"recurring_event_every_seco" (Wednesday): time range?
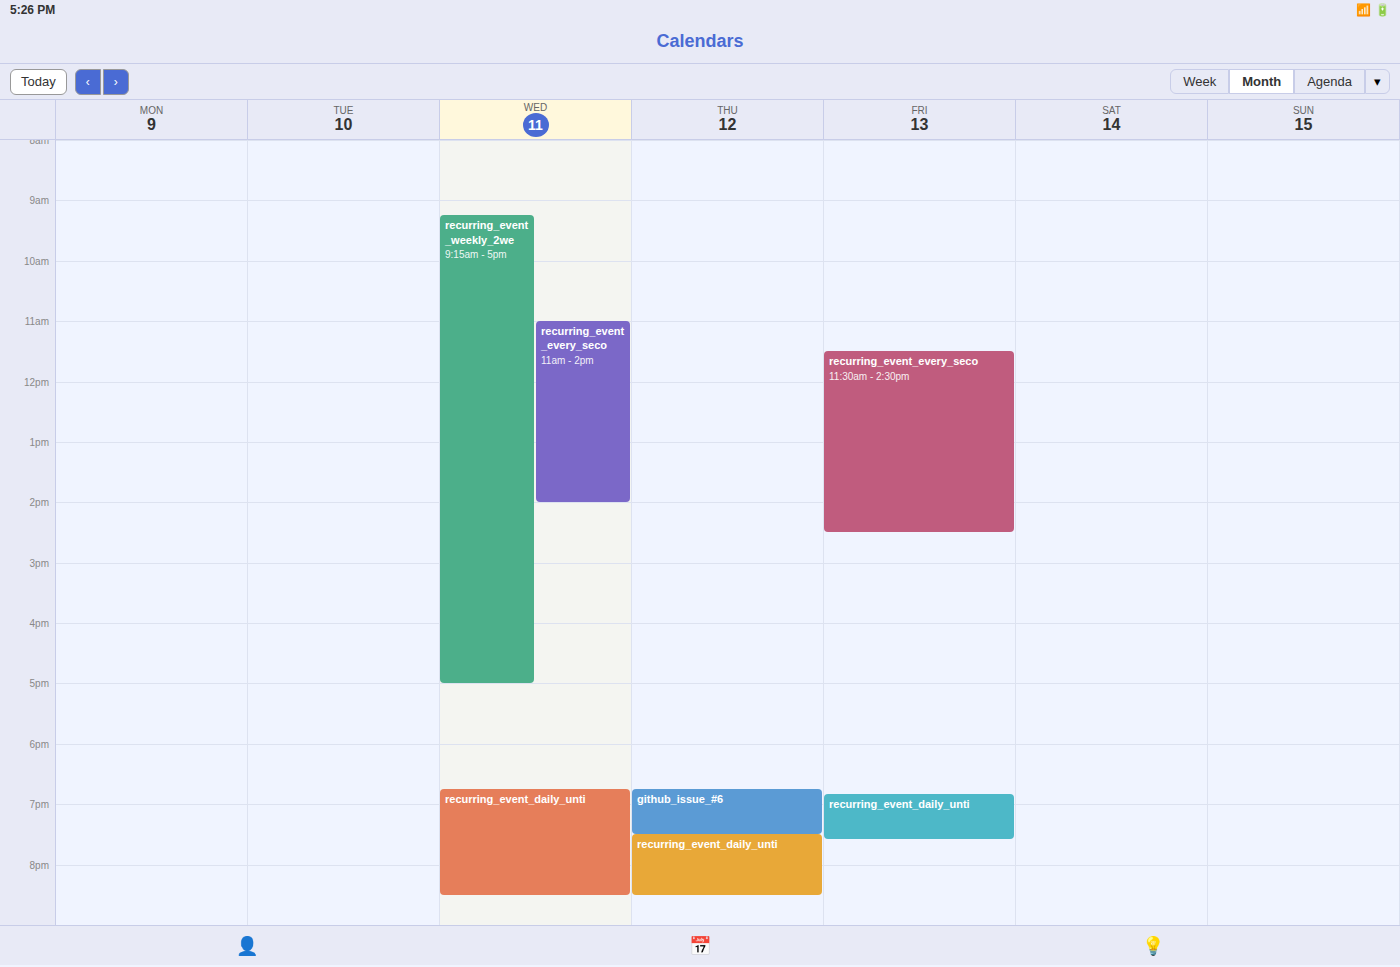
11:00 AM to 2:00 PM